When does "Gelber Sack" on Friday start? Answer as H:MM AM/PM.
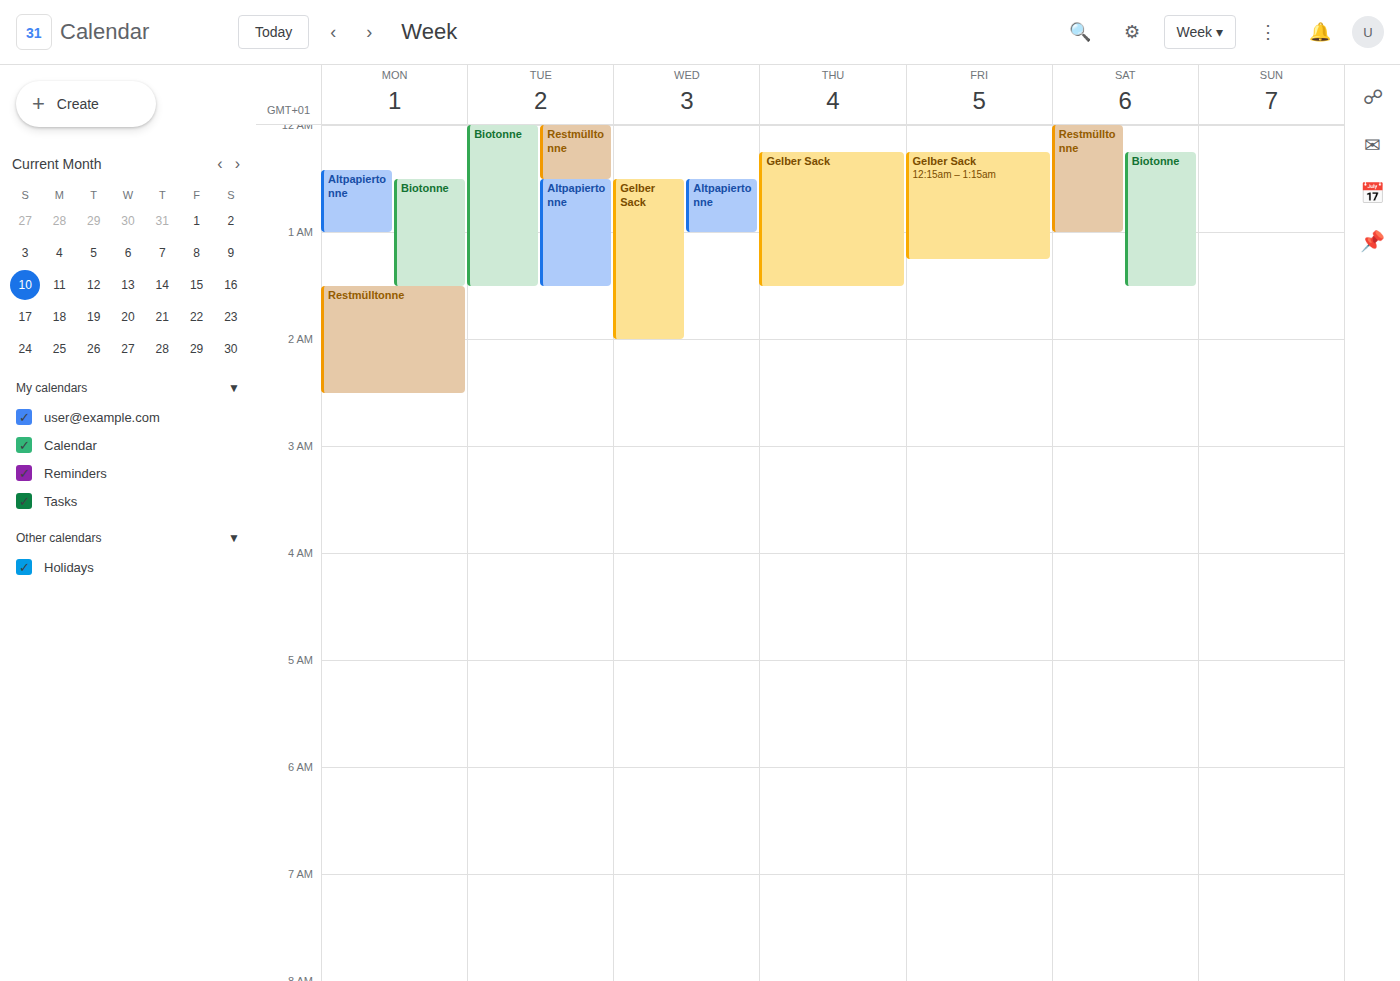
12:15 AM